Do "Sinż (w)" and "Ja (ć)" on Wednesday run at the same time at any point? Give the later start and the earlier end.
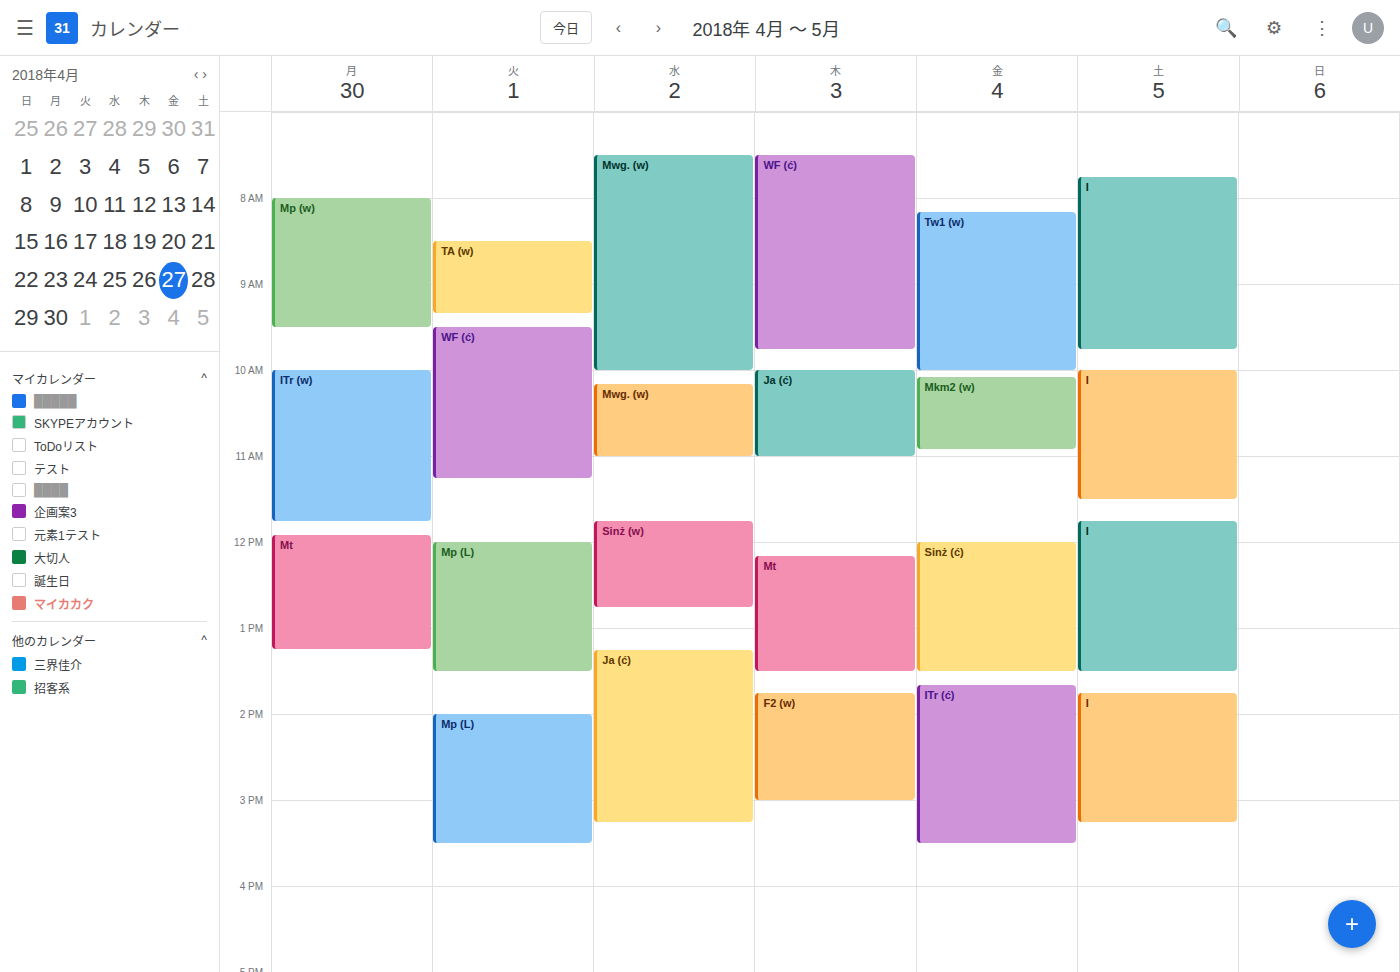
"Sinż (w)" ends at 12:45 PM and "Ja (ć)" starts at 1:15 PM -- no overlap.